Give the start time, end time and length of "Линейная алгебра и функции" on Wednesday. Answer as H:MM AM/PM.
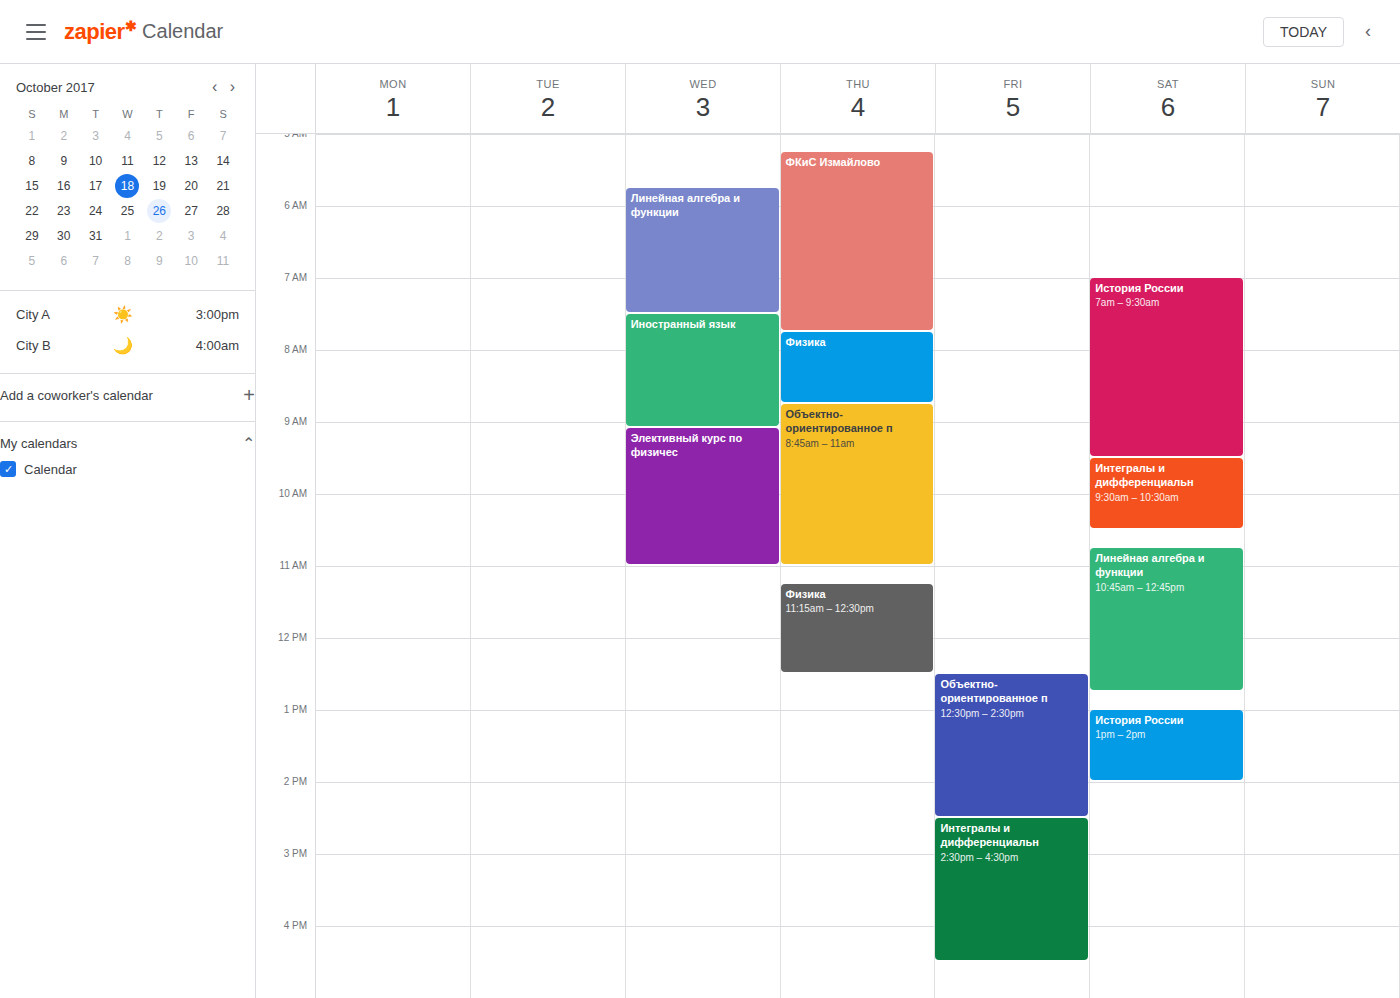
5:45 AM to 7:30 AM, 1 hour 45 minutes